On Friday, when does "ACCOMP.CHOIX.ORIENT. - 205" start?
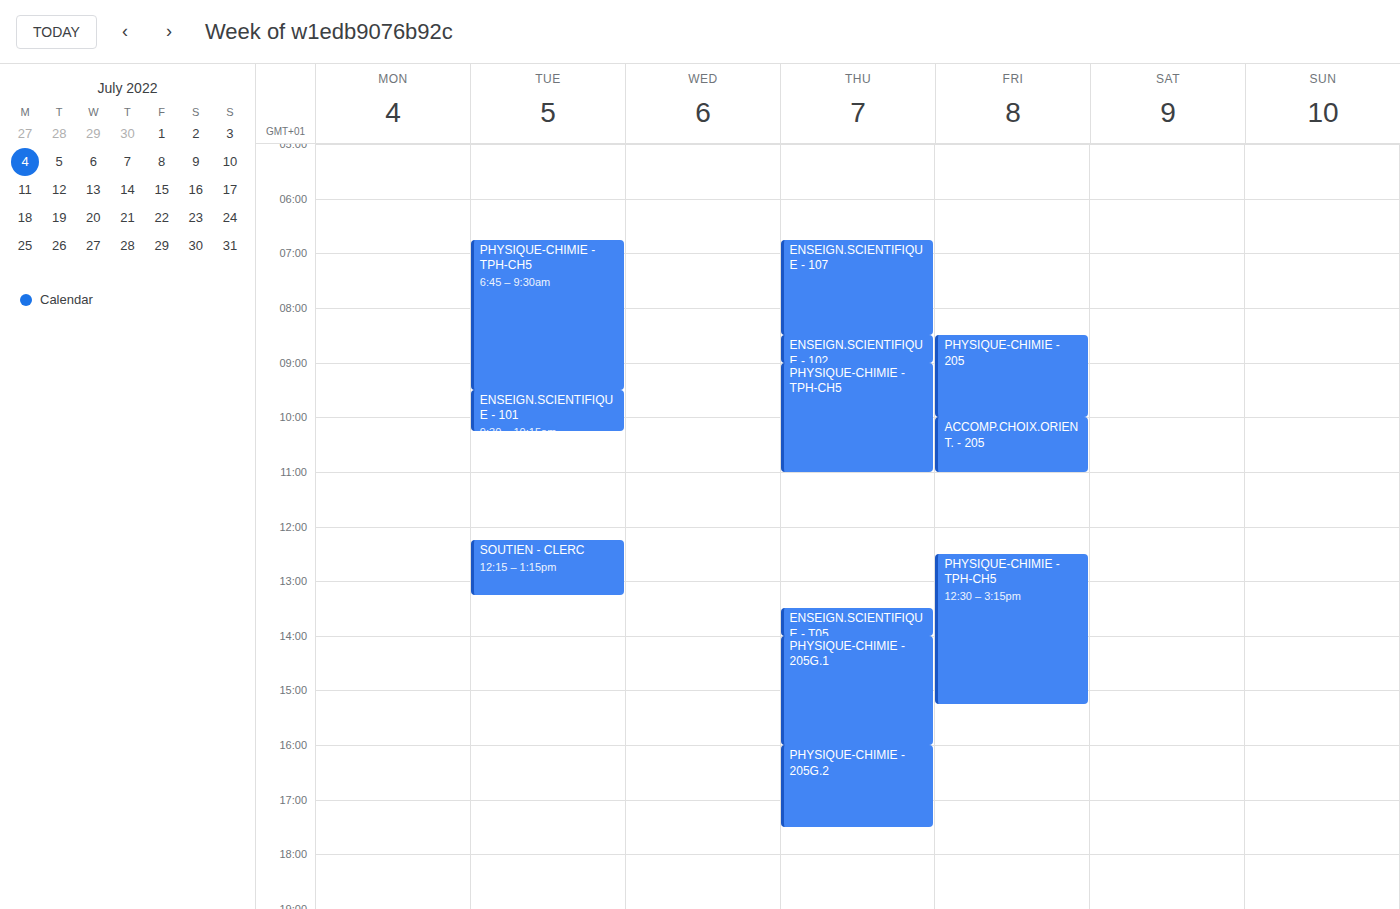
10:00 AM